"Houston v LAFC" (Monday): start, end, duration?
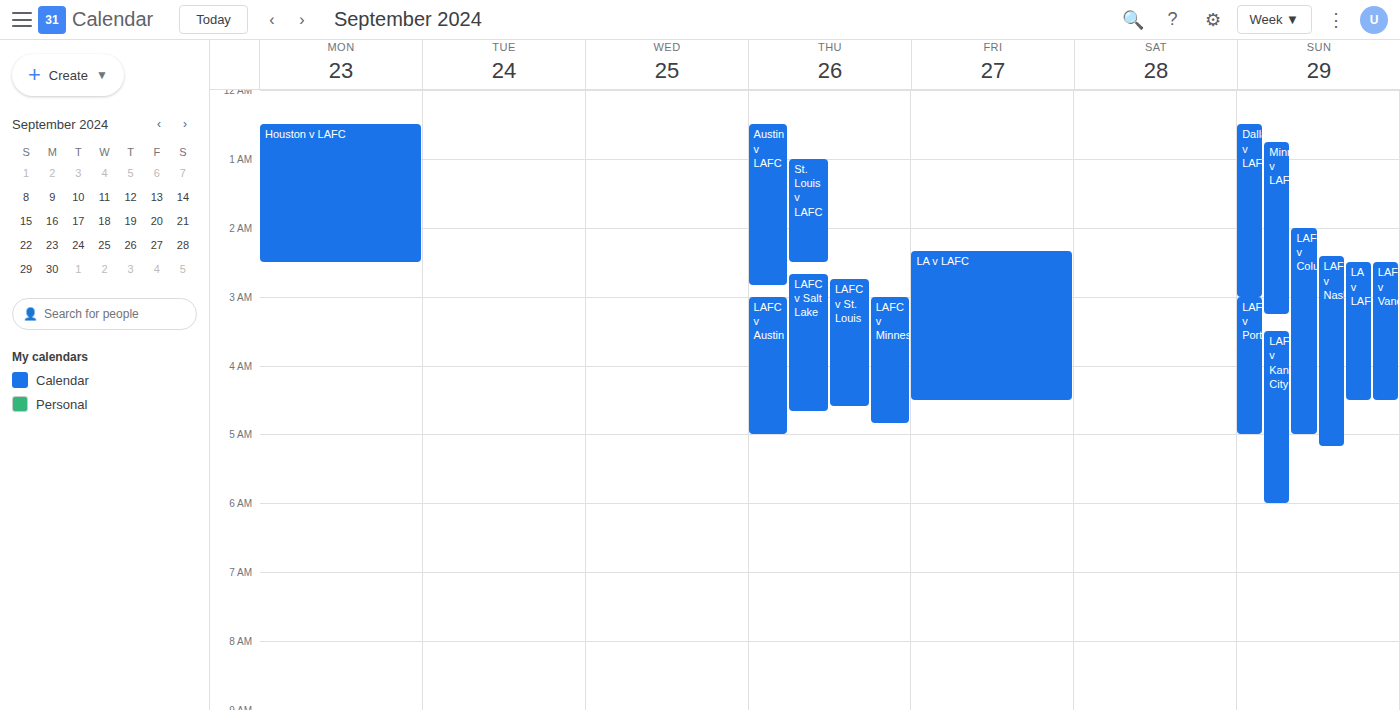
00:30 to 02:30, 2 hours